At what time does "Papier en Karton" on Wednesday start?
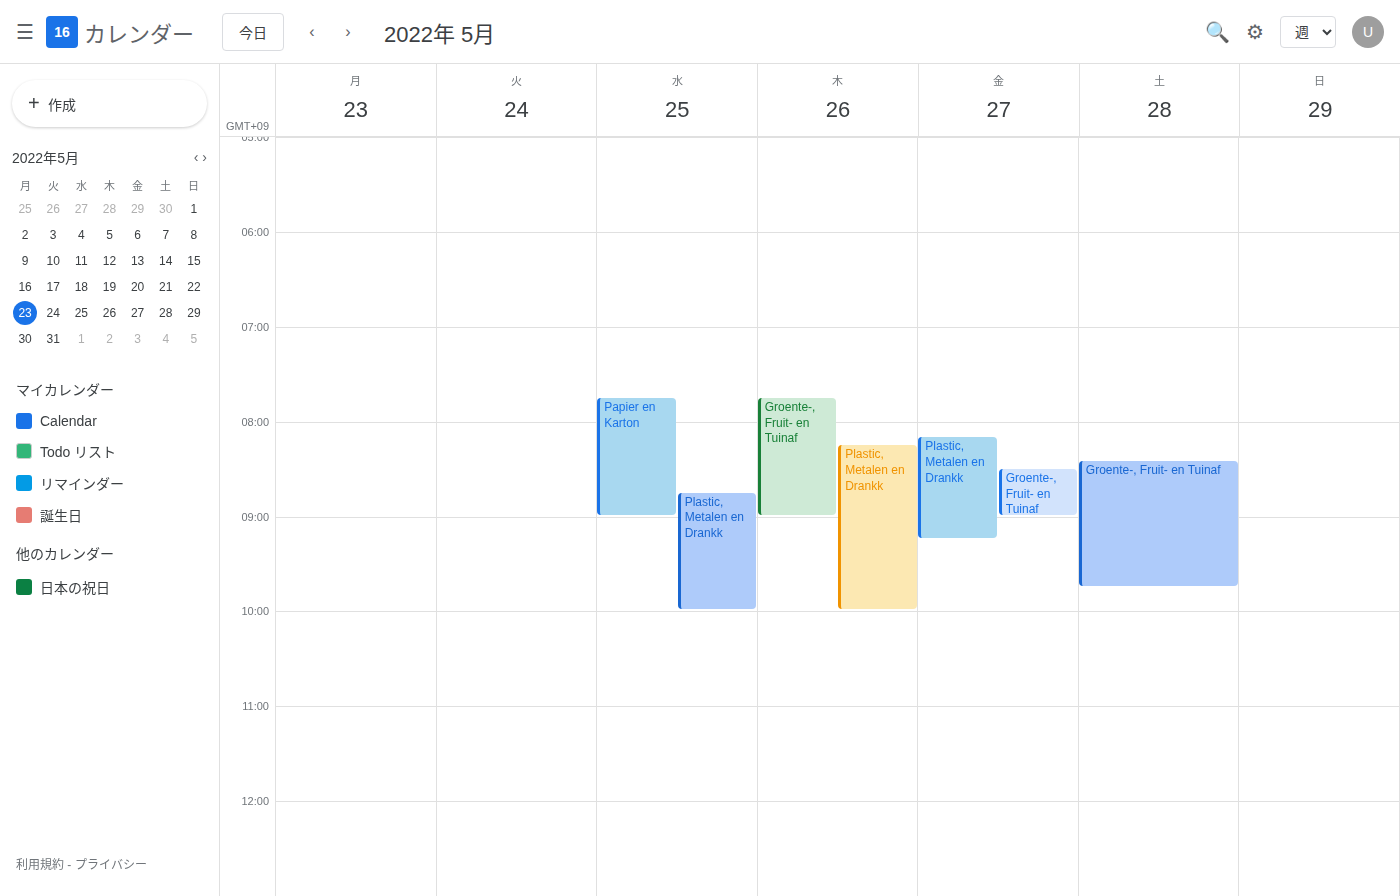
7:45 AM